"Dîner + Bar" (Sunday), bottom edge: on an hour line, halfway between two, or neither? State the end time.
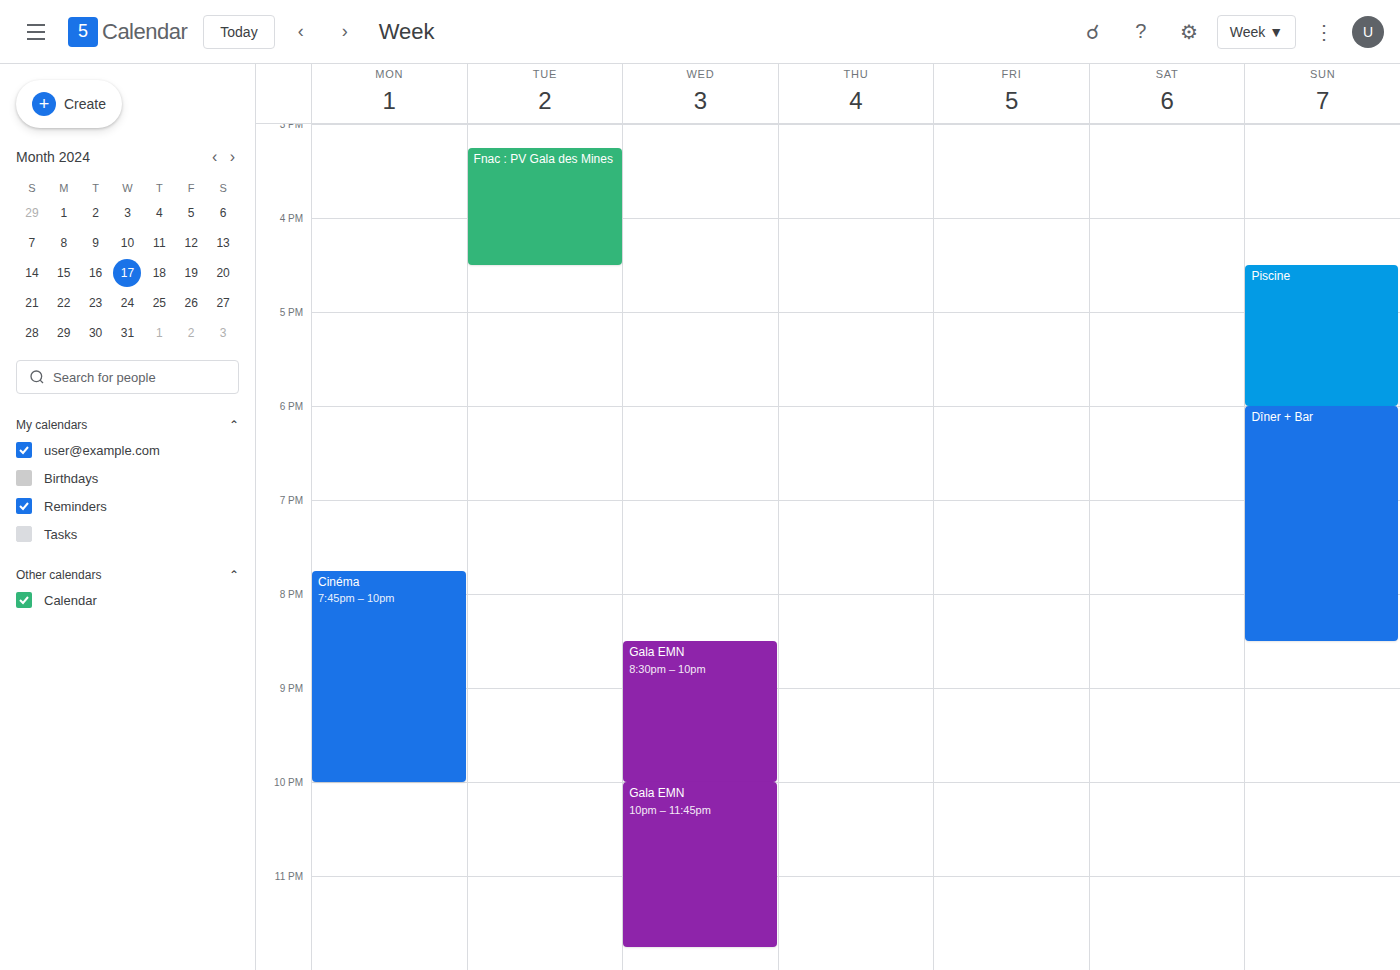
8:30 PM -- halfway between the 8 PM and 9 PM lines.